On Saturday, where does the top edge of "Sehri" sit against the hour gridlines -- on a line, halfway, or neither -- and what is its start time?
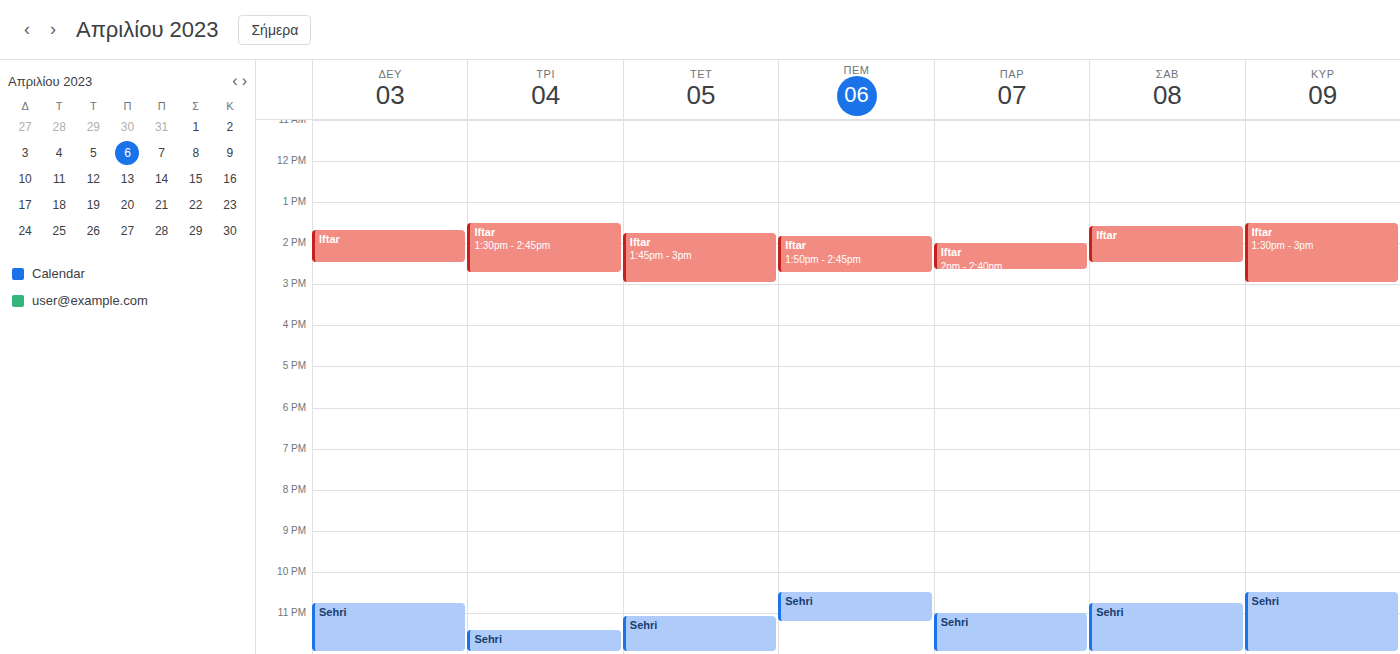
22:45 -- neither: three quarters of the way from the 22:00 line to the 23:00 line.